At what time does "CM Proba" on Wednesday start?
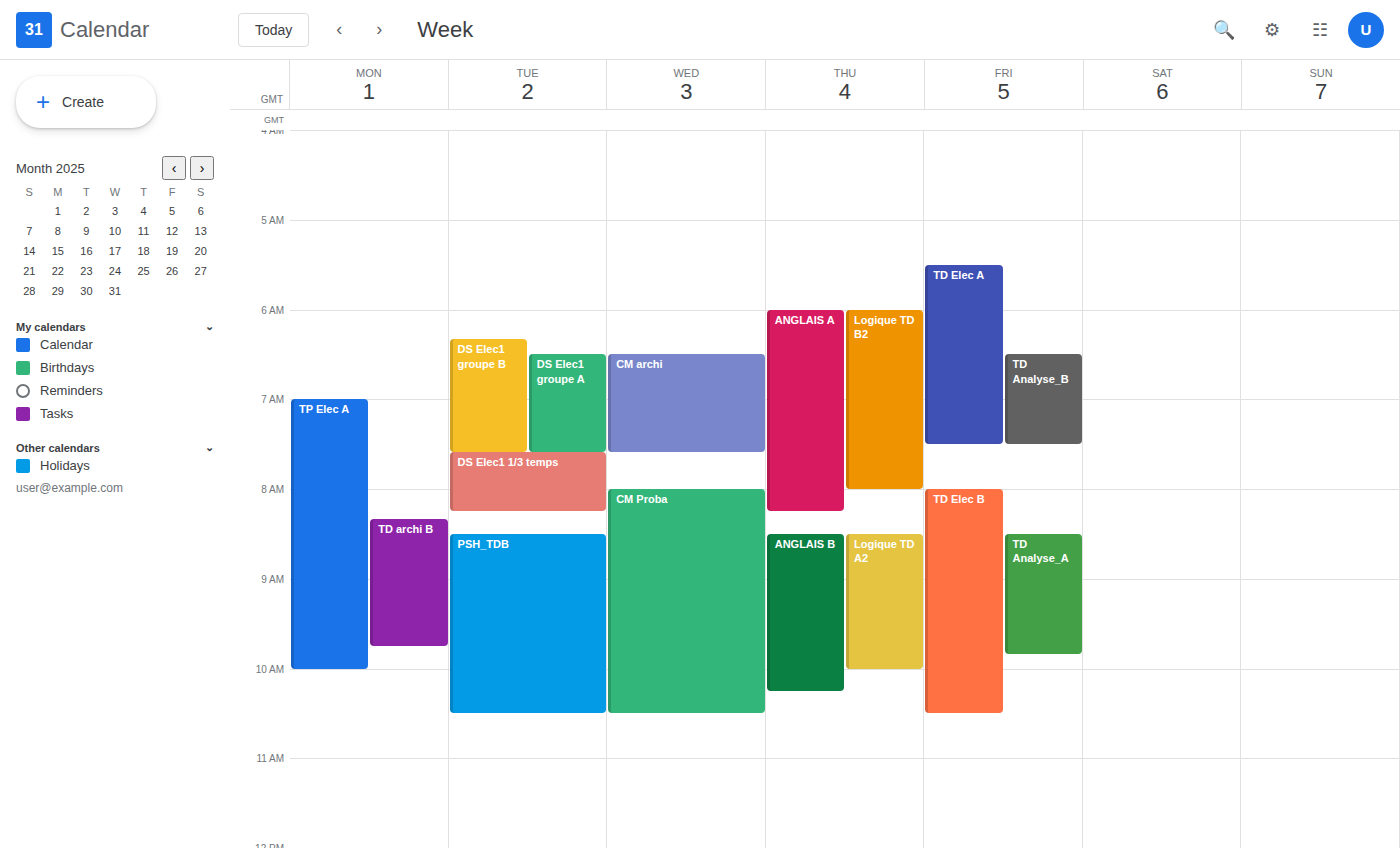
8:00 AM